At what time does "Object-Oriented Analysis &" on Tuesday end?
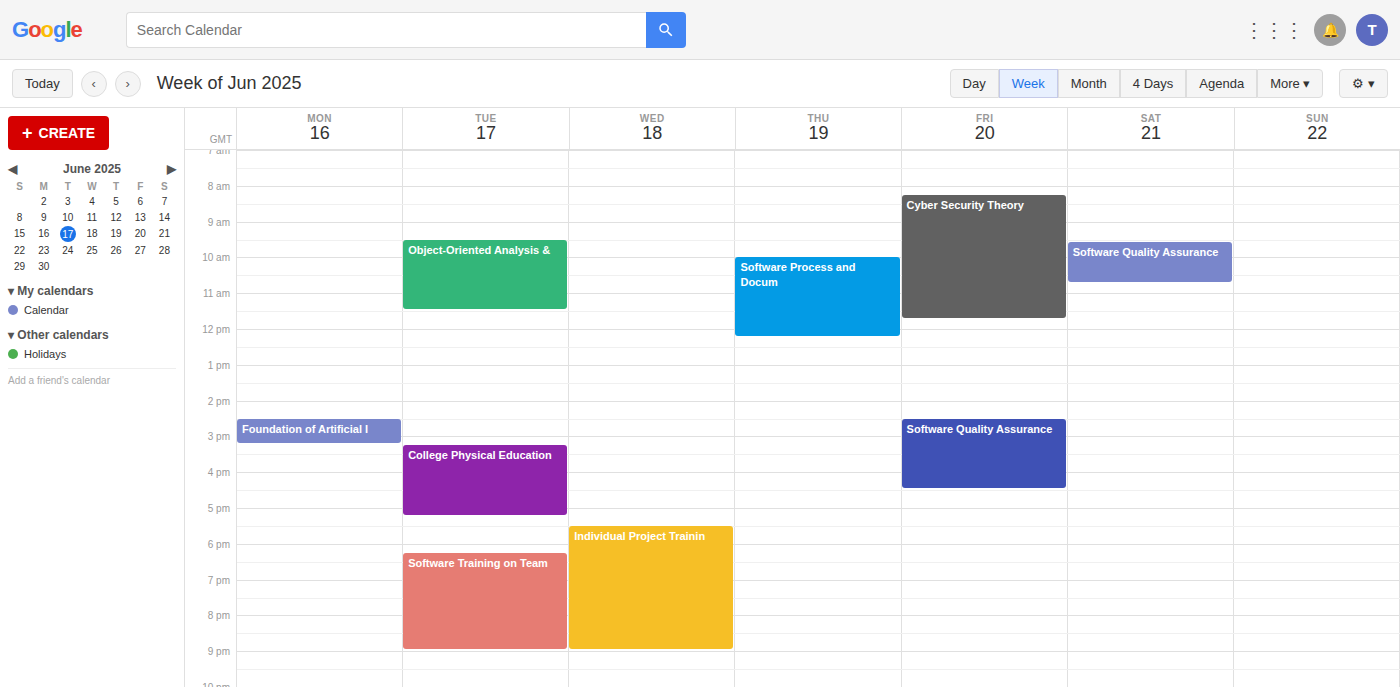
11:30 AM